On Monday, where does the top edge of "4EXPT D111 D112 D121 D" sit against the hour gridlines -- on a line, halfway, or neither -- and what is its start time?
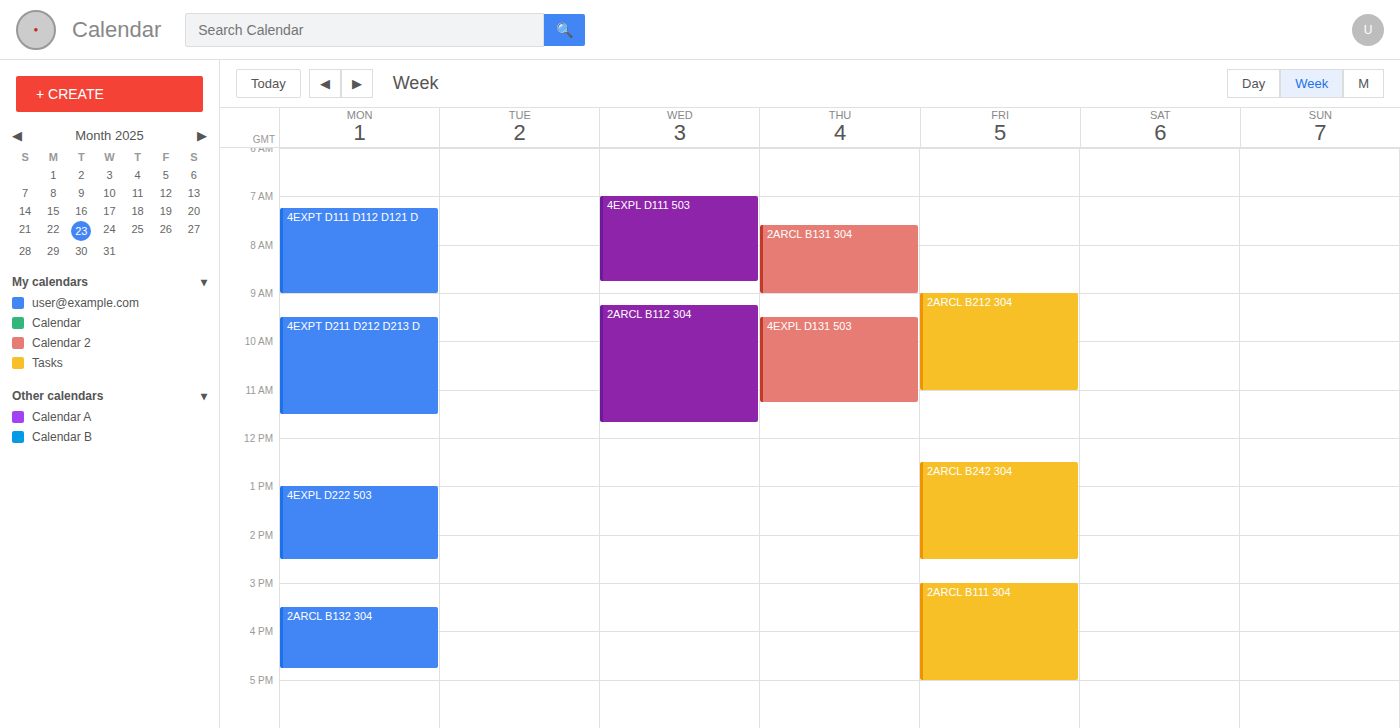
7:15 AM -- neither: a quarter of the way from the 7 AM line to the 8 AM line.